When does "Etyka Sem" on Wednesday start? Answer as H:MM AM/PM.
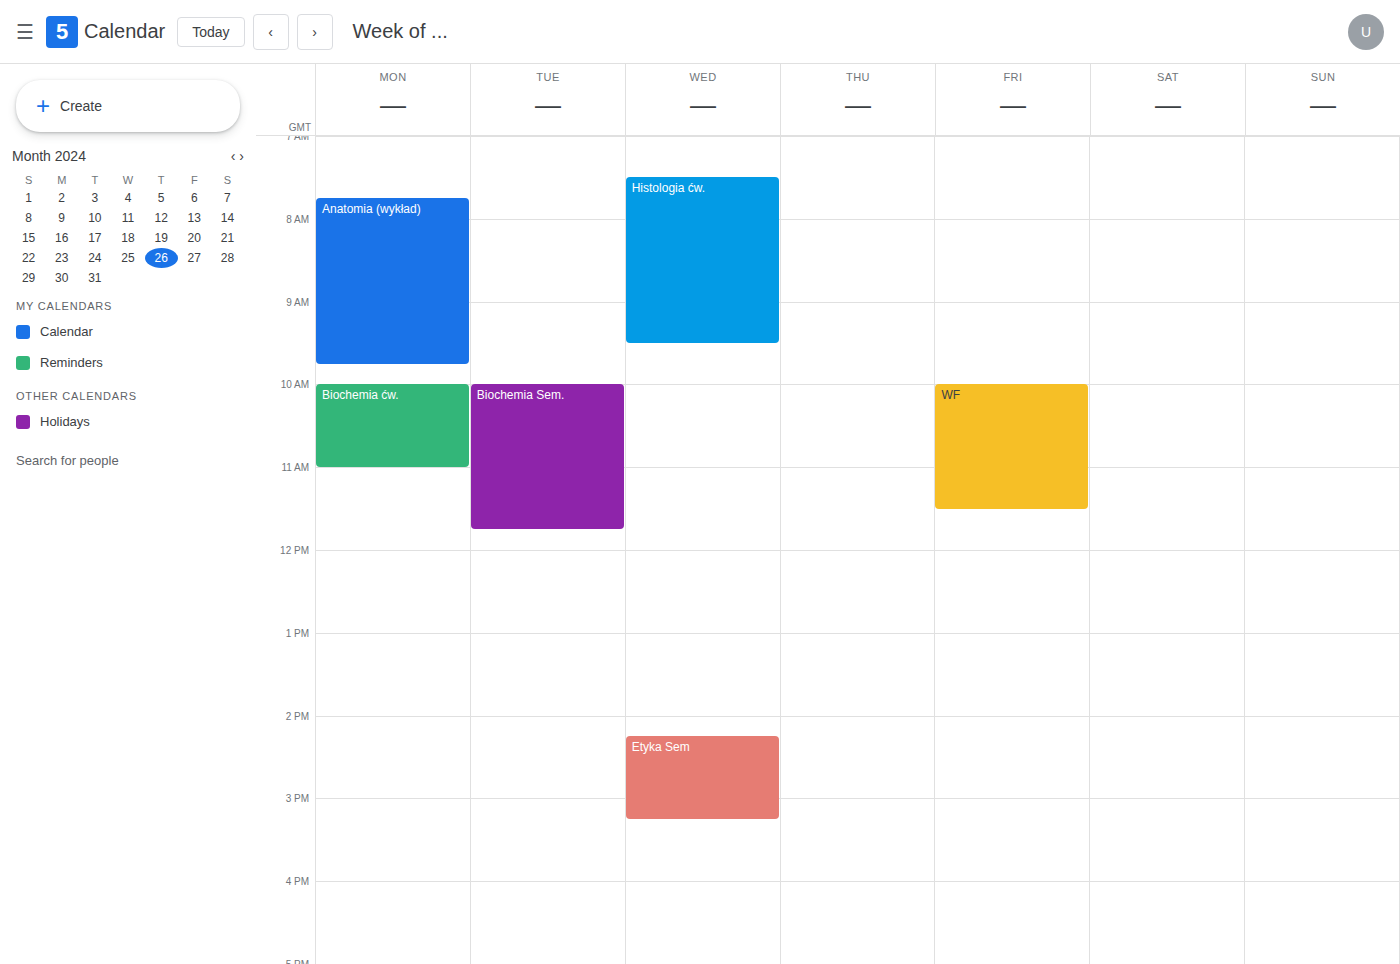
2:15 PM